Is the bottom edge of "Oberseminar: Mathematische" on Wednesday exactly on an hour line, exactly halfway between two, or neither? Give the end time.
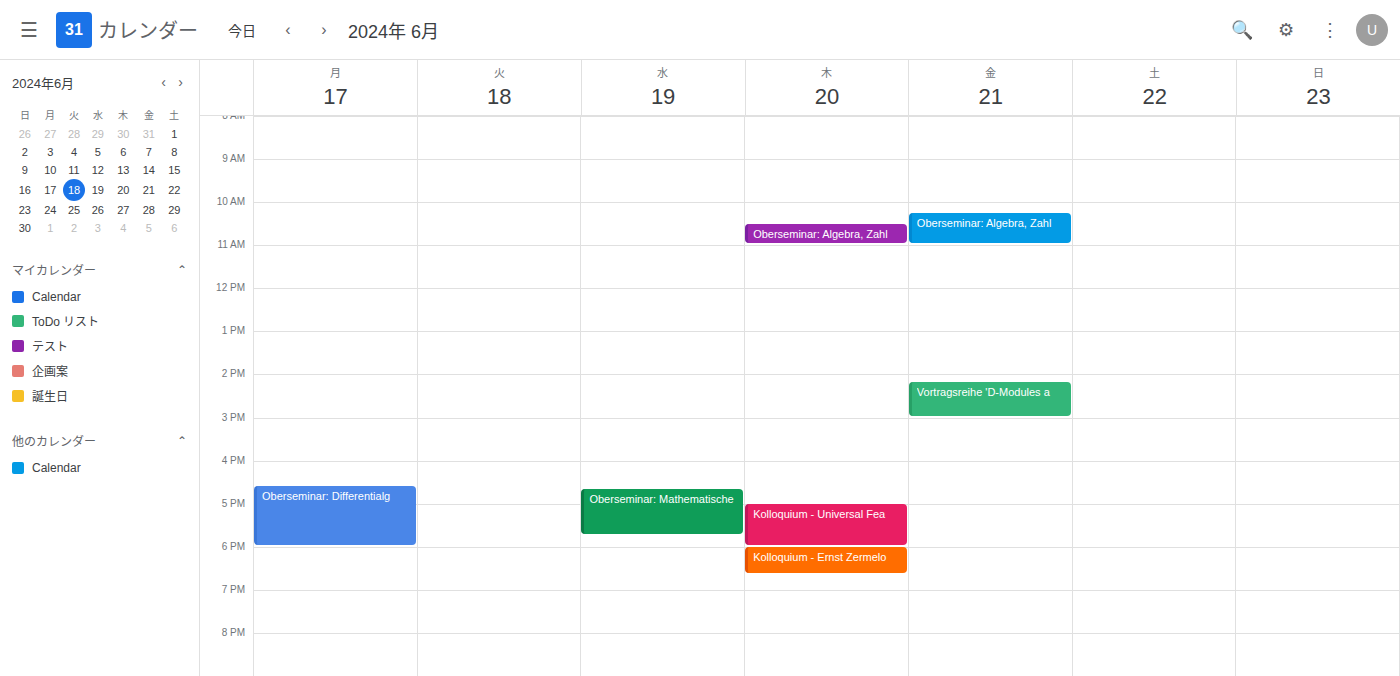
17:45 -- neither: three quarters of the way from the 17:00 line to the 18:00 line.